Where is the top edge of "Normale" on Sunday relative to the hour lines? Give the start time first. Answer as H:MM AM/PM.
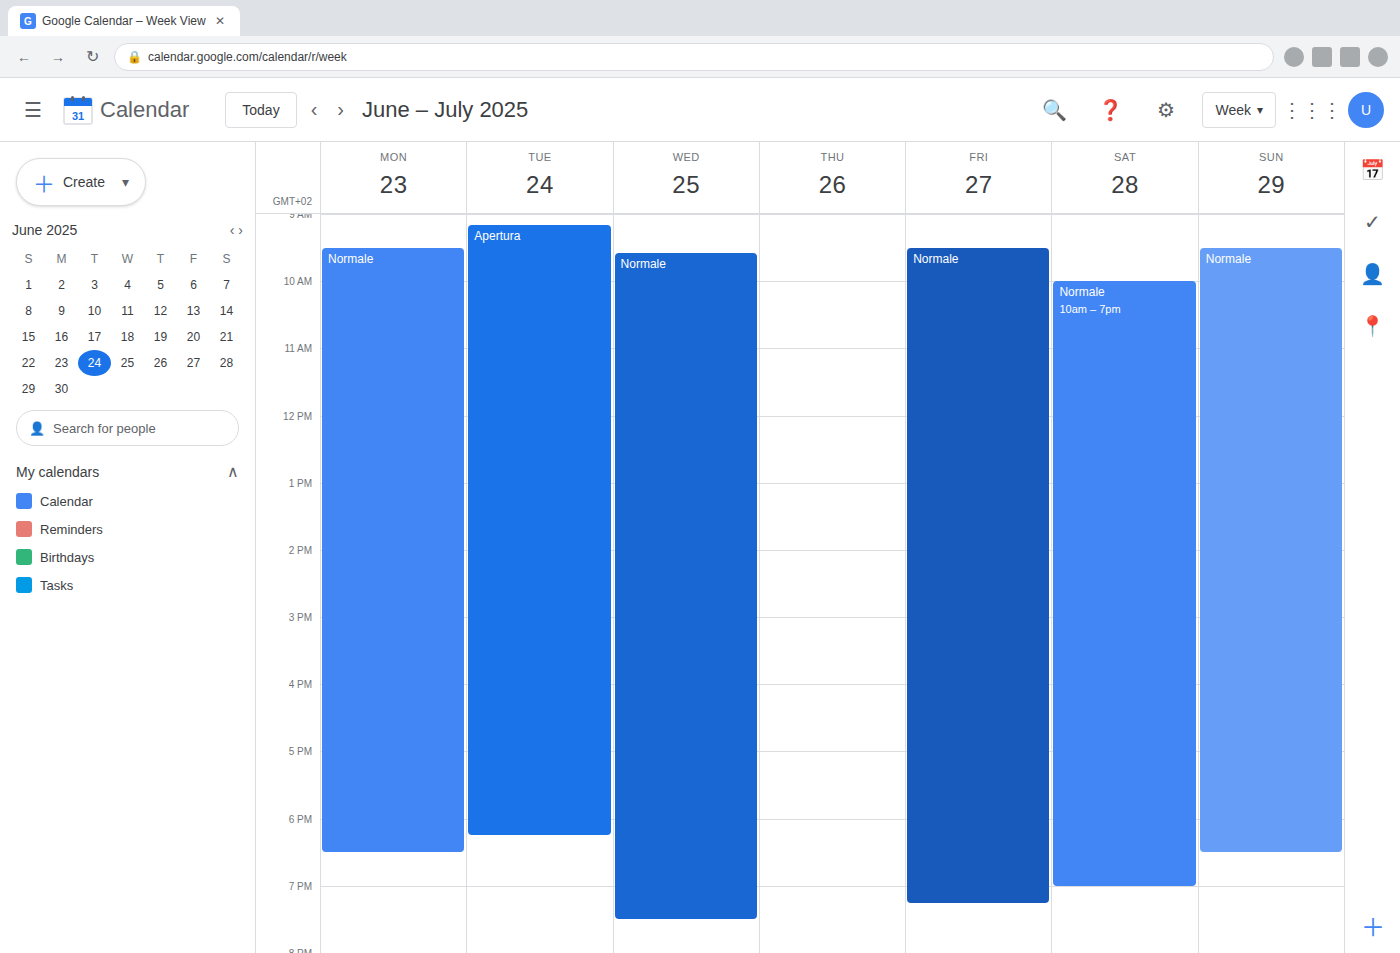
9:30 AM -- halfway between the 9 AM and 10 AM lines.